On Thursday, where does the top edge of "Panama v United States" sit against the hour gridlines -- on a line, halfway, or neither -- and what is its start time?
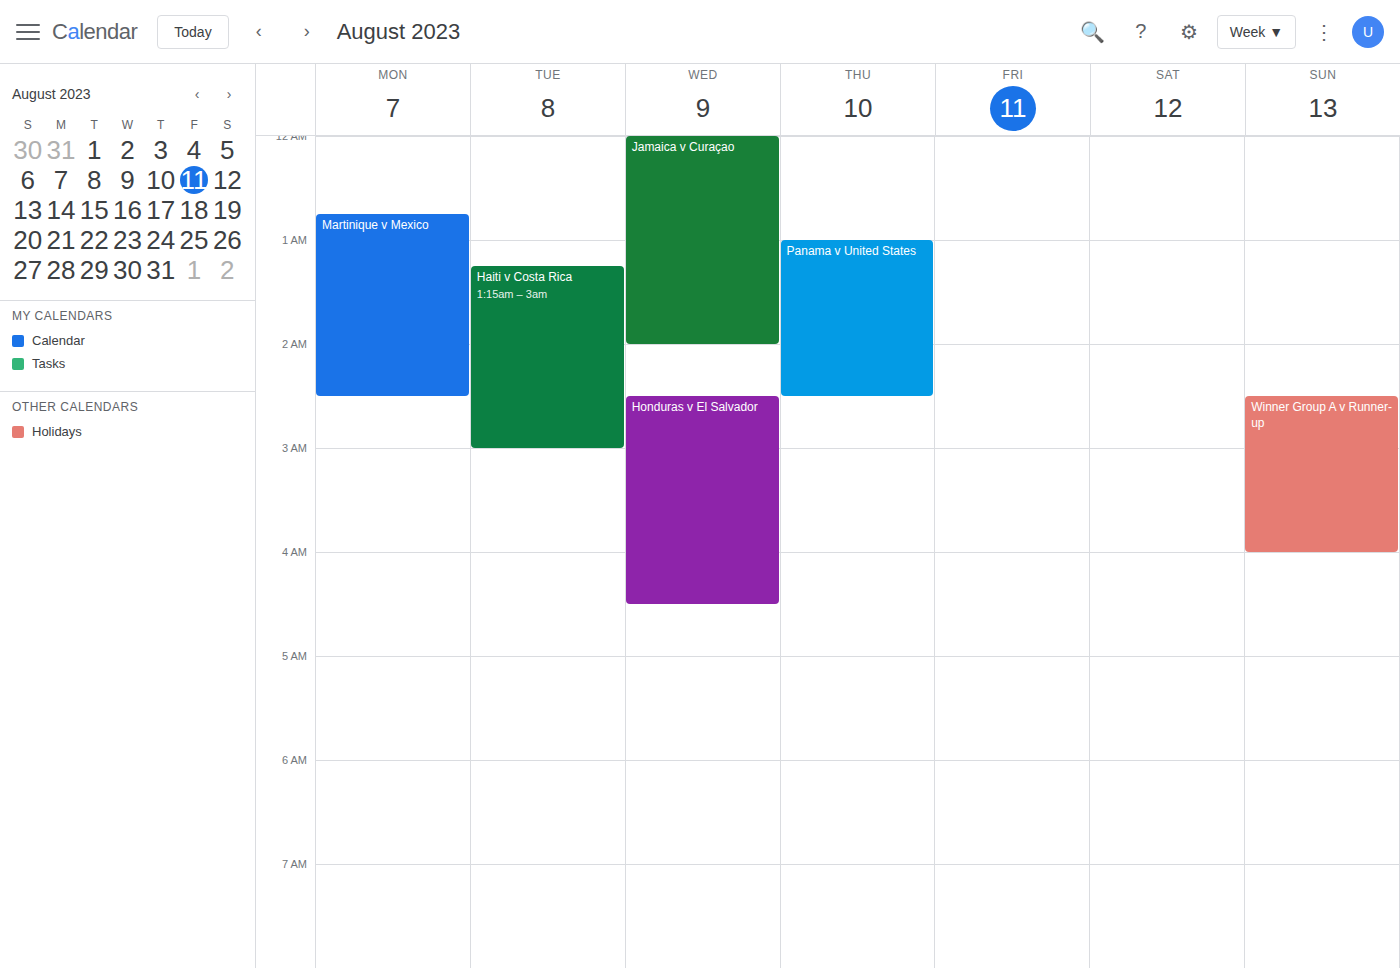
1:00 AM -- exactly on the 1 AM line.